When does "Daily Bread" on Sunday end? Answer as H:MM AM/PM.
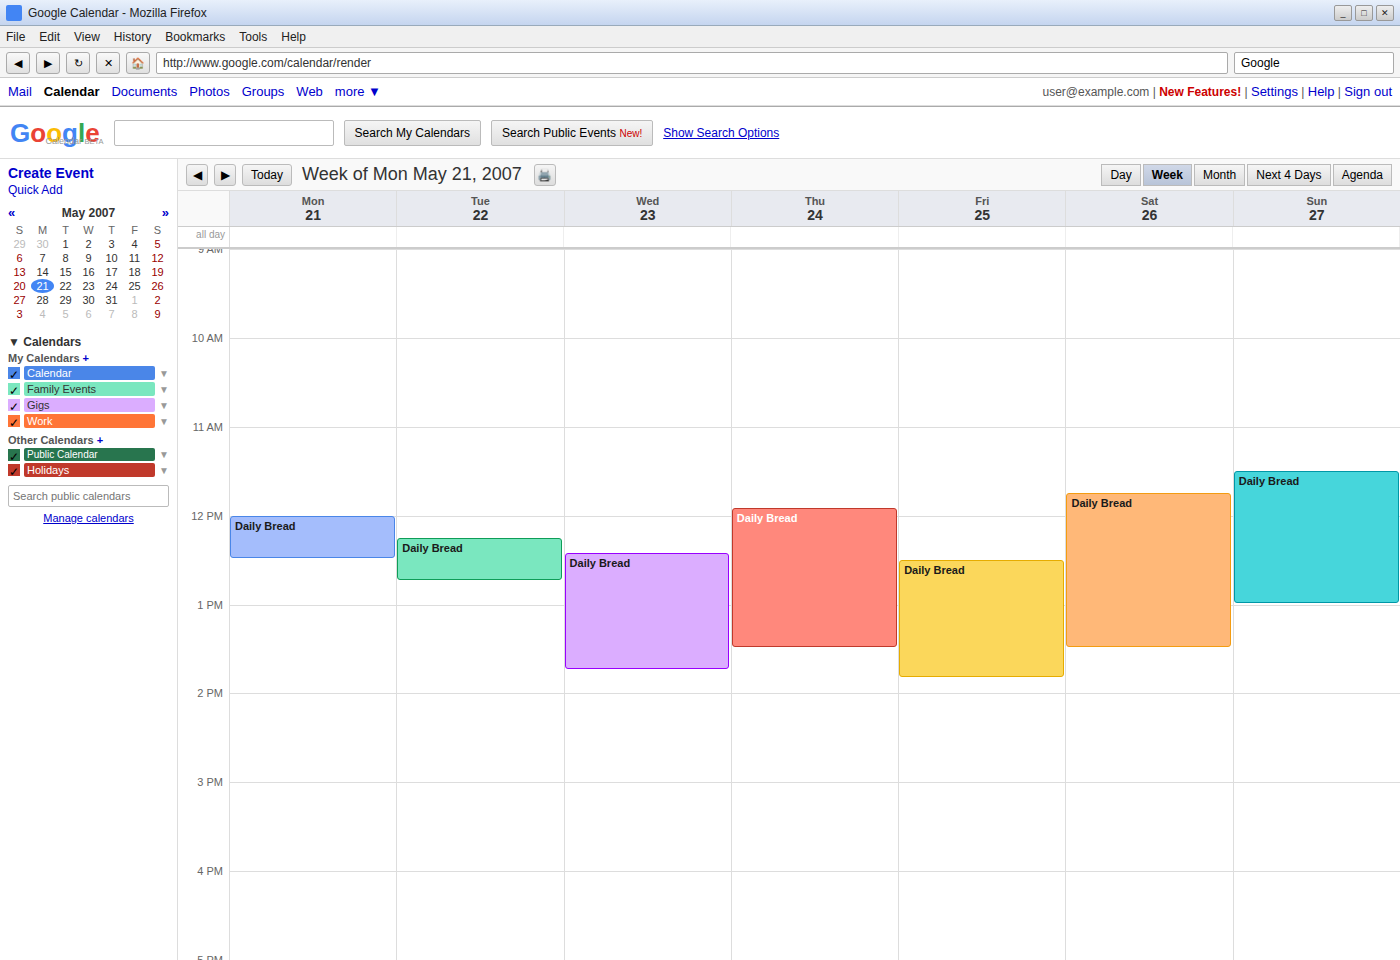
1:00 PM